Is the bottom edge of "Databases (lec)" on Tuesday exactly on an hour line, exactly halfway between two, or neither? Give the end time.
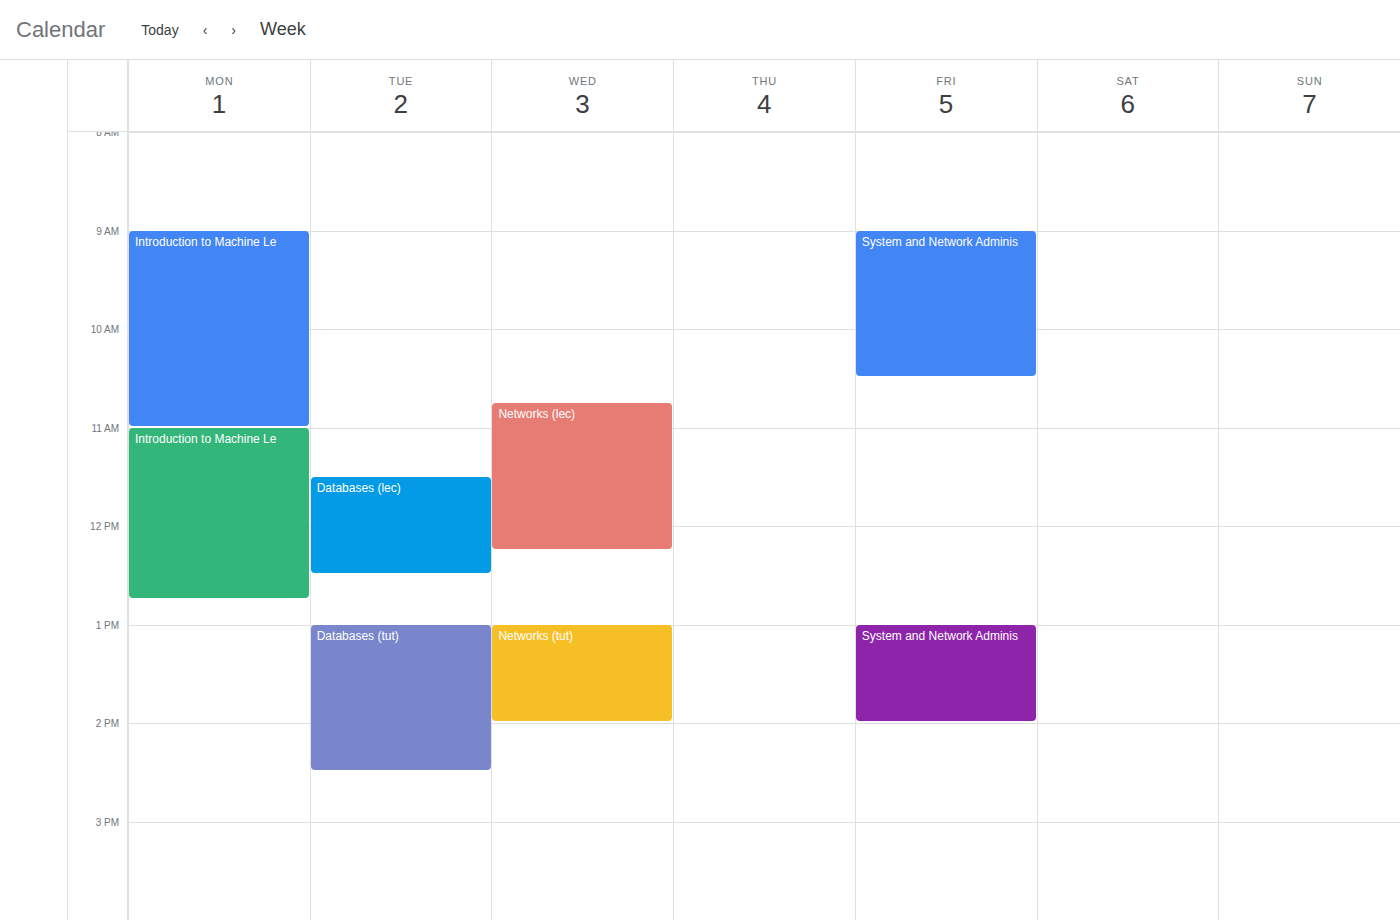
12:30 PM -- halfway between the 12 PM and 1 PM lines.